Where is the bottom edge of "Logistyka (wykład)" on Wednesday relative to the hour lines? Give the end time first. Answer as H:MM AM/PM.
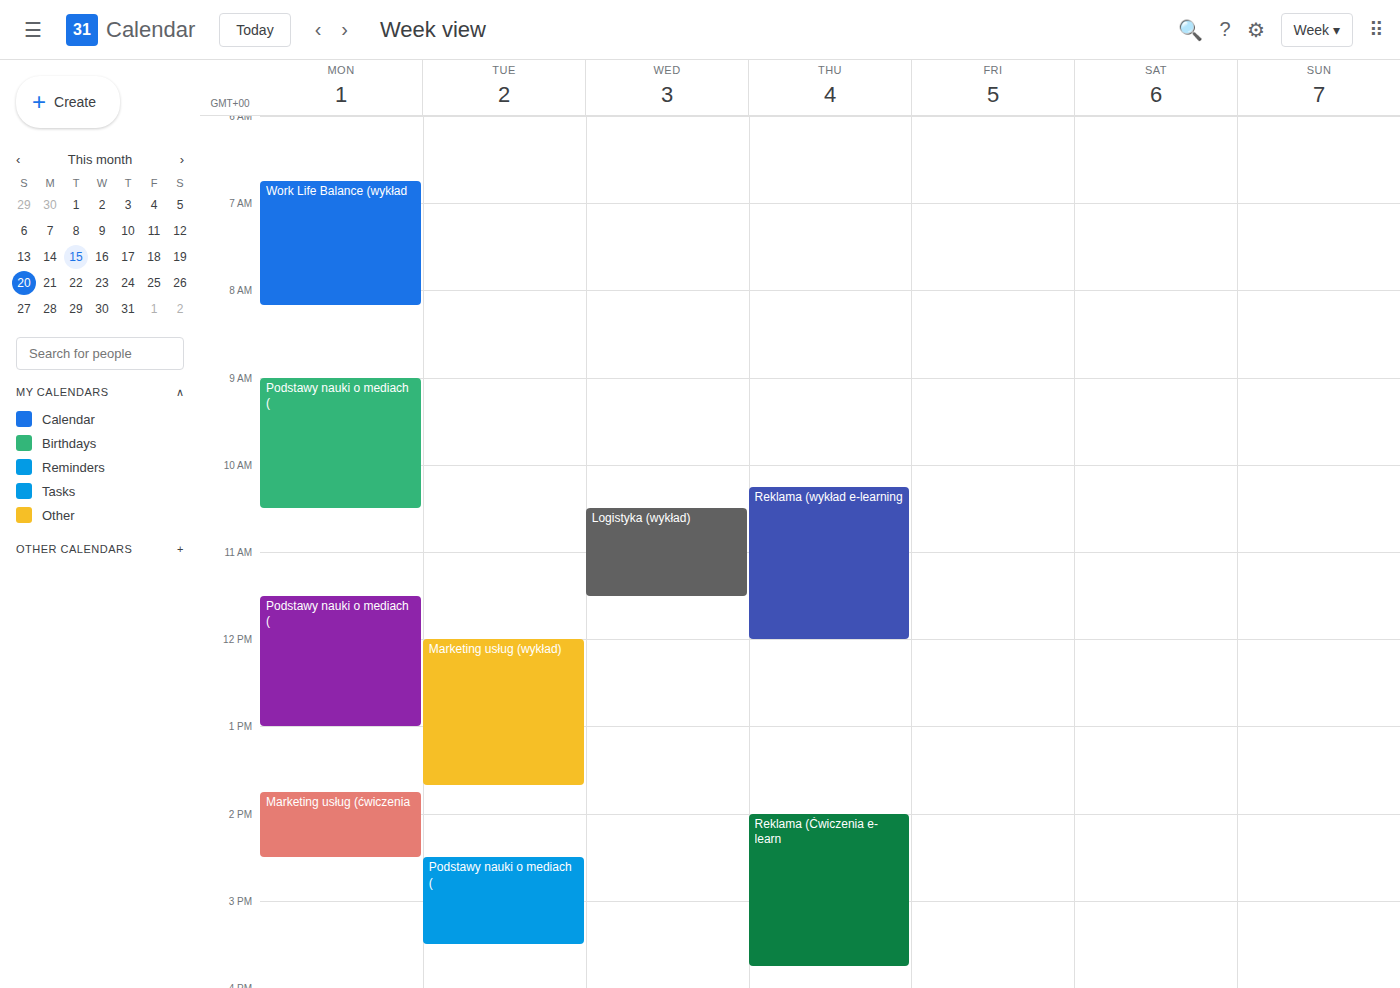
11:30 AM -- halfway between the 11 AM and 12 PM lines.